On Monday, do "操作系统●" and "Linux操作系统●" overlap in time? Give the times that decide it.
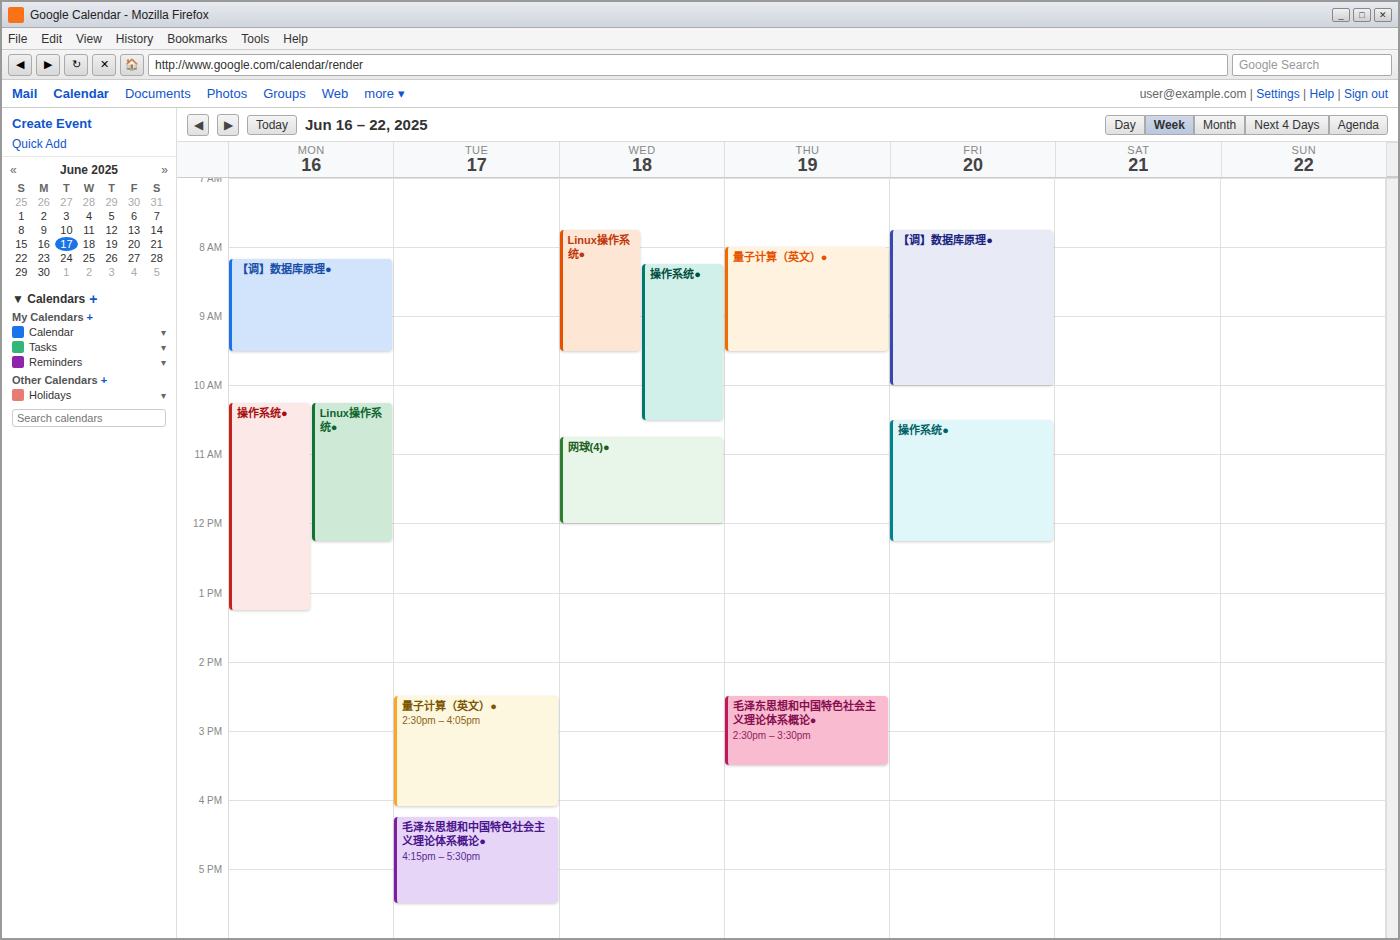
"Linux操作系统●" runs 10:15 AM to 12:15 PM, inside "操作系统●" -- they overlap.